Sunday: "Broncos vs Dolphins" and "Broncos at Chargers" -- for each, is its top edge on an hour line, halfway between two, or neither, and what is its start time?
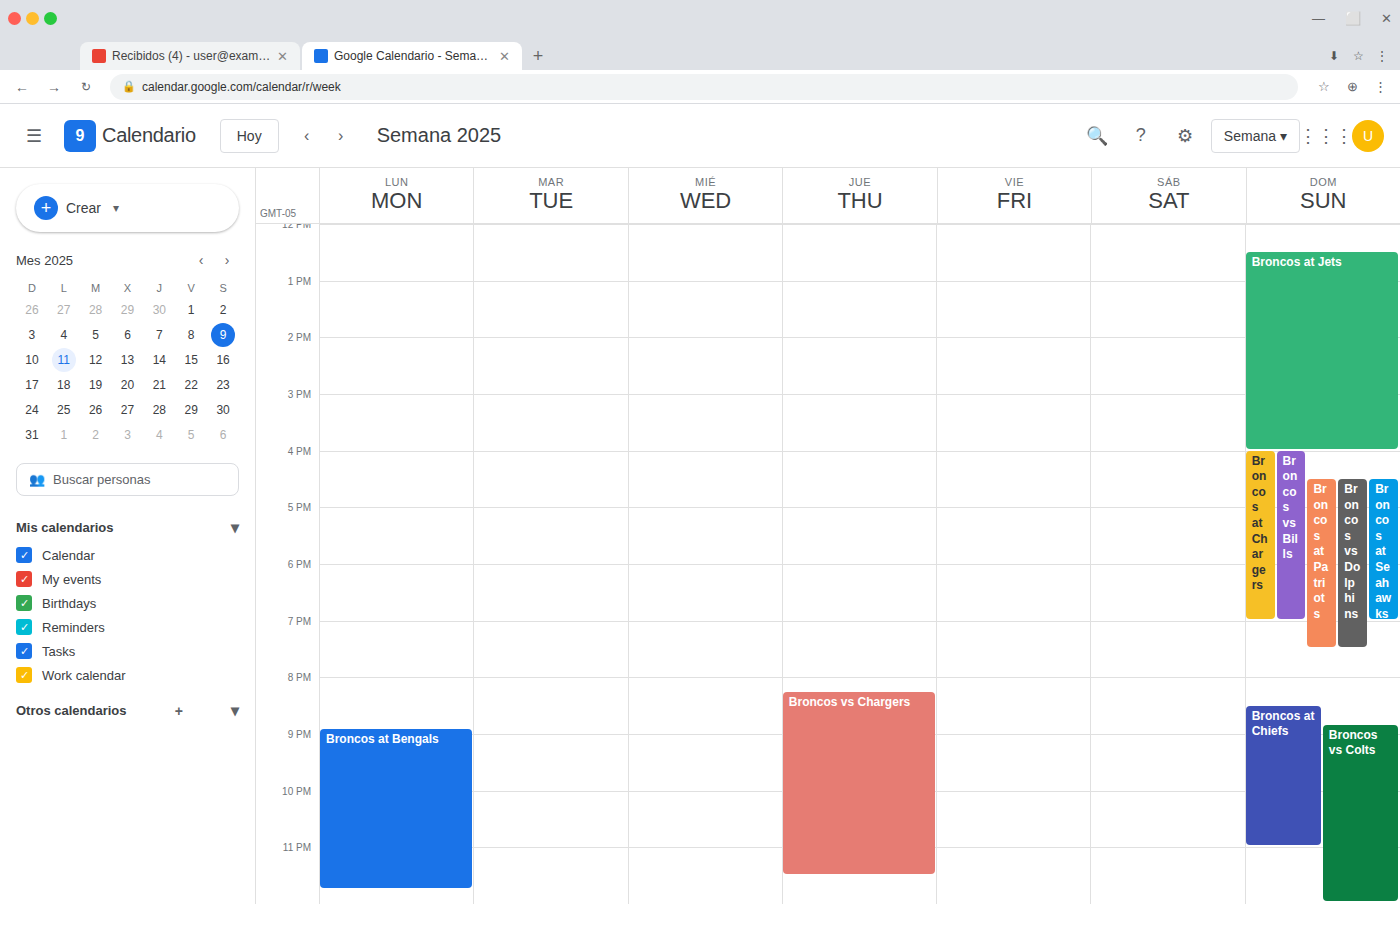
"Broncos vs Dolphins": 4:30 PM, halfway between the 4 PM and 5 PM lines. "Broncos at Chargers": 4:00 PM, exactly on the 4 PM line.